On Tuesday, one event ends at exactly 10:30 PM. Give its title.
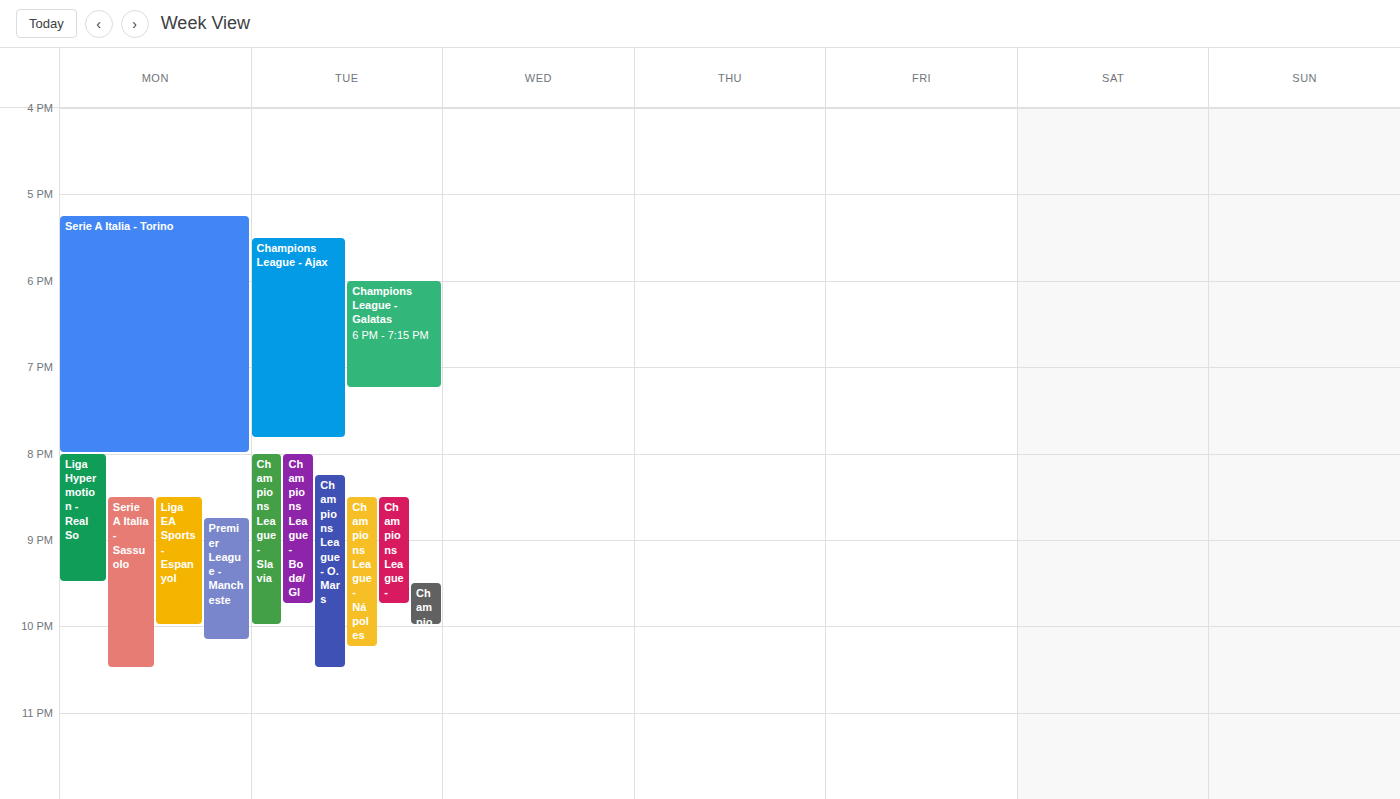
"Champions League - O. Mars"